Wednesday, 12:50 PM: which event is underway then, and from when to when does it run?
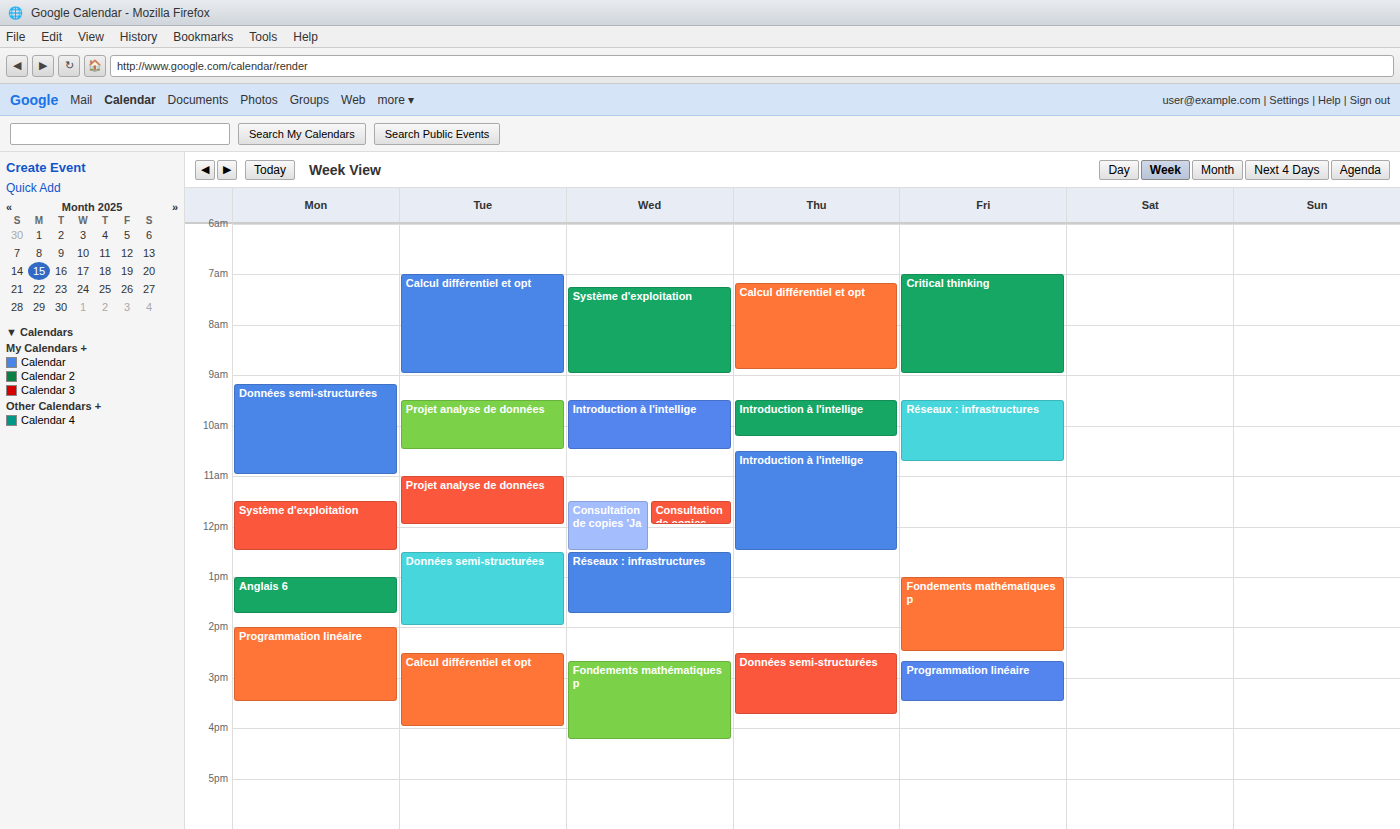
"Réseaux : infrastructures", 12:30 PM to 1:45 PM